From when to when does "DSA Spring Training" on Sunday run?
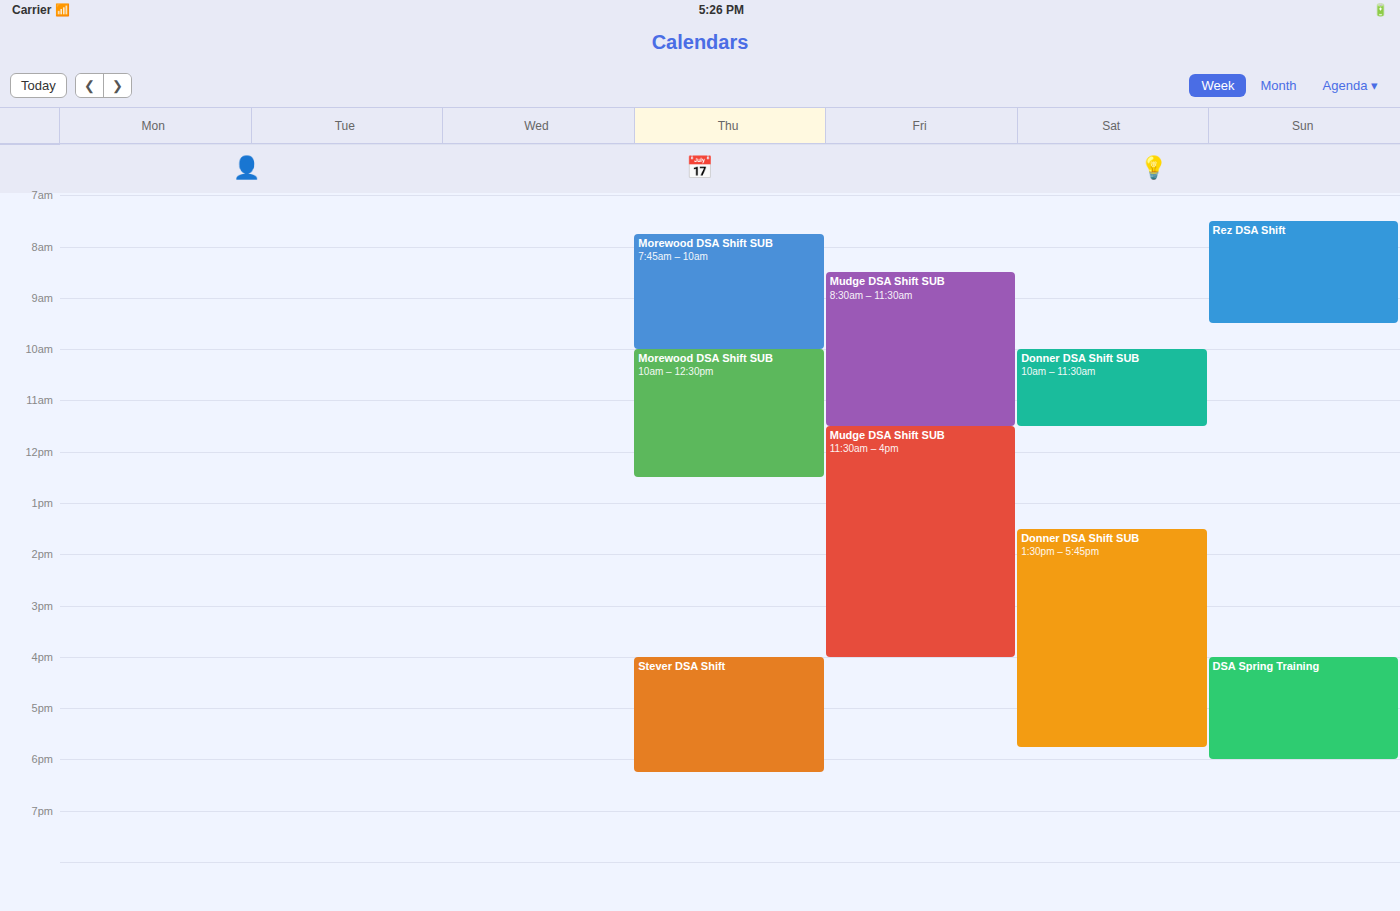
4:00 PM to 6:00 PM